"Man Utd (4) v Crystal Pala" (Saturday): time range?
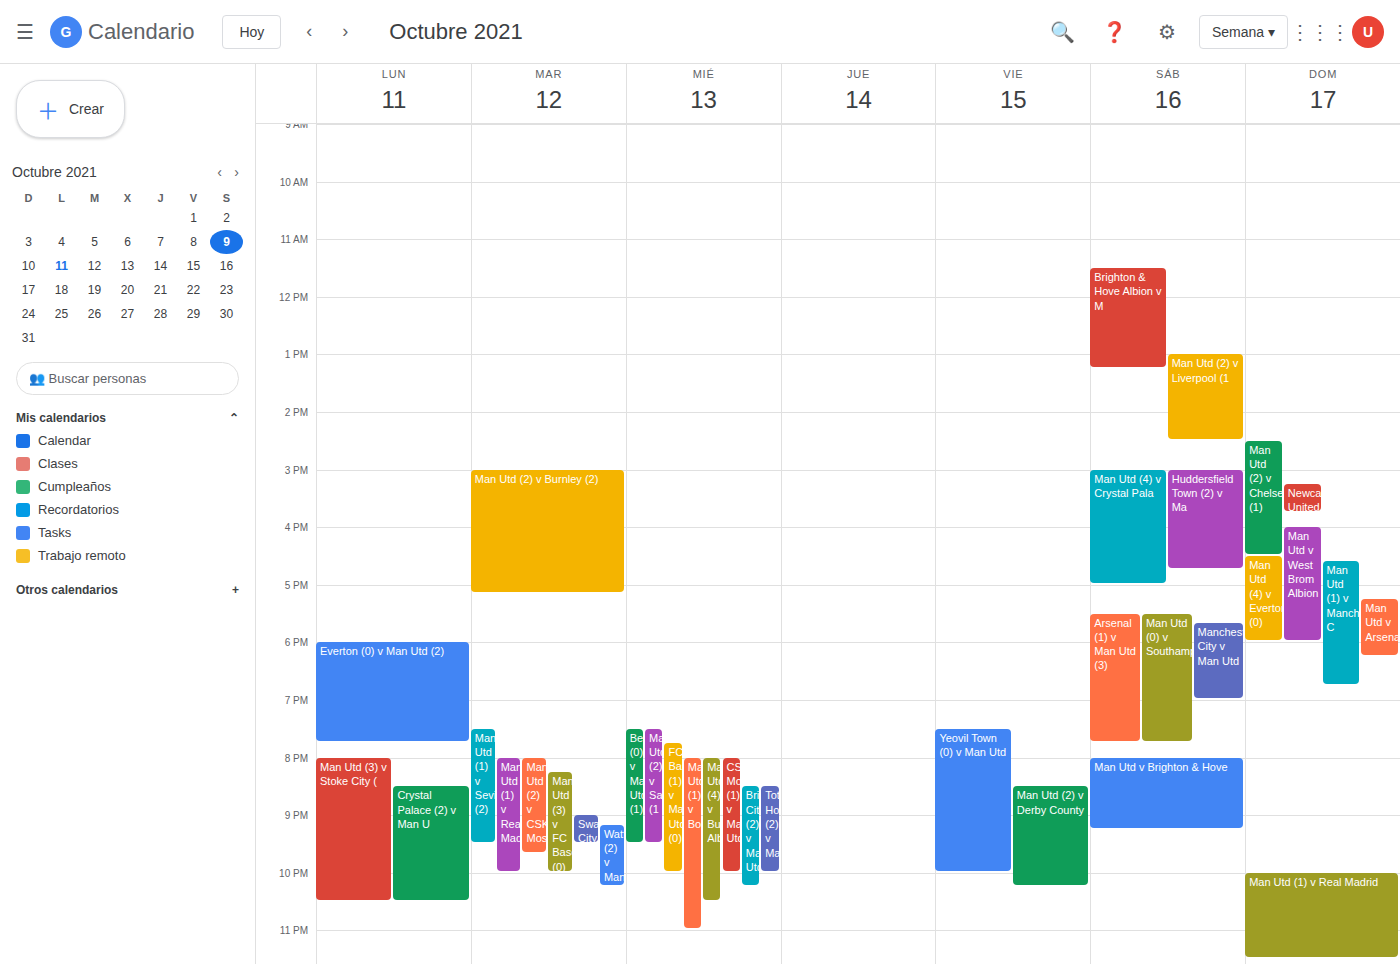
3:00 PM to 5:00 PM